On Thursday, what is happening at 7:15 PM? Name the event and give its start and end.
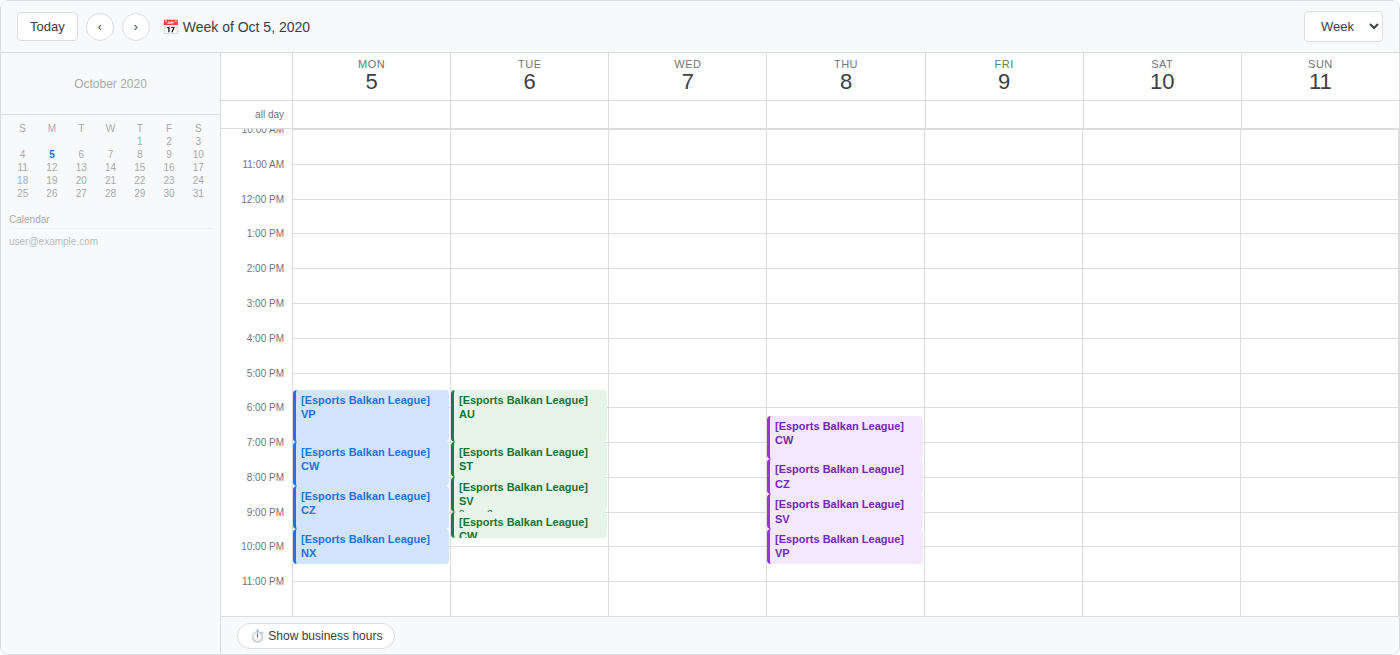
"[Esports Balkan League] CW", 6:15 PM to 7:30 PM